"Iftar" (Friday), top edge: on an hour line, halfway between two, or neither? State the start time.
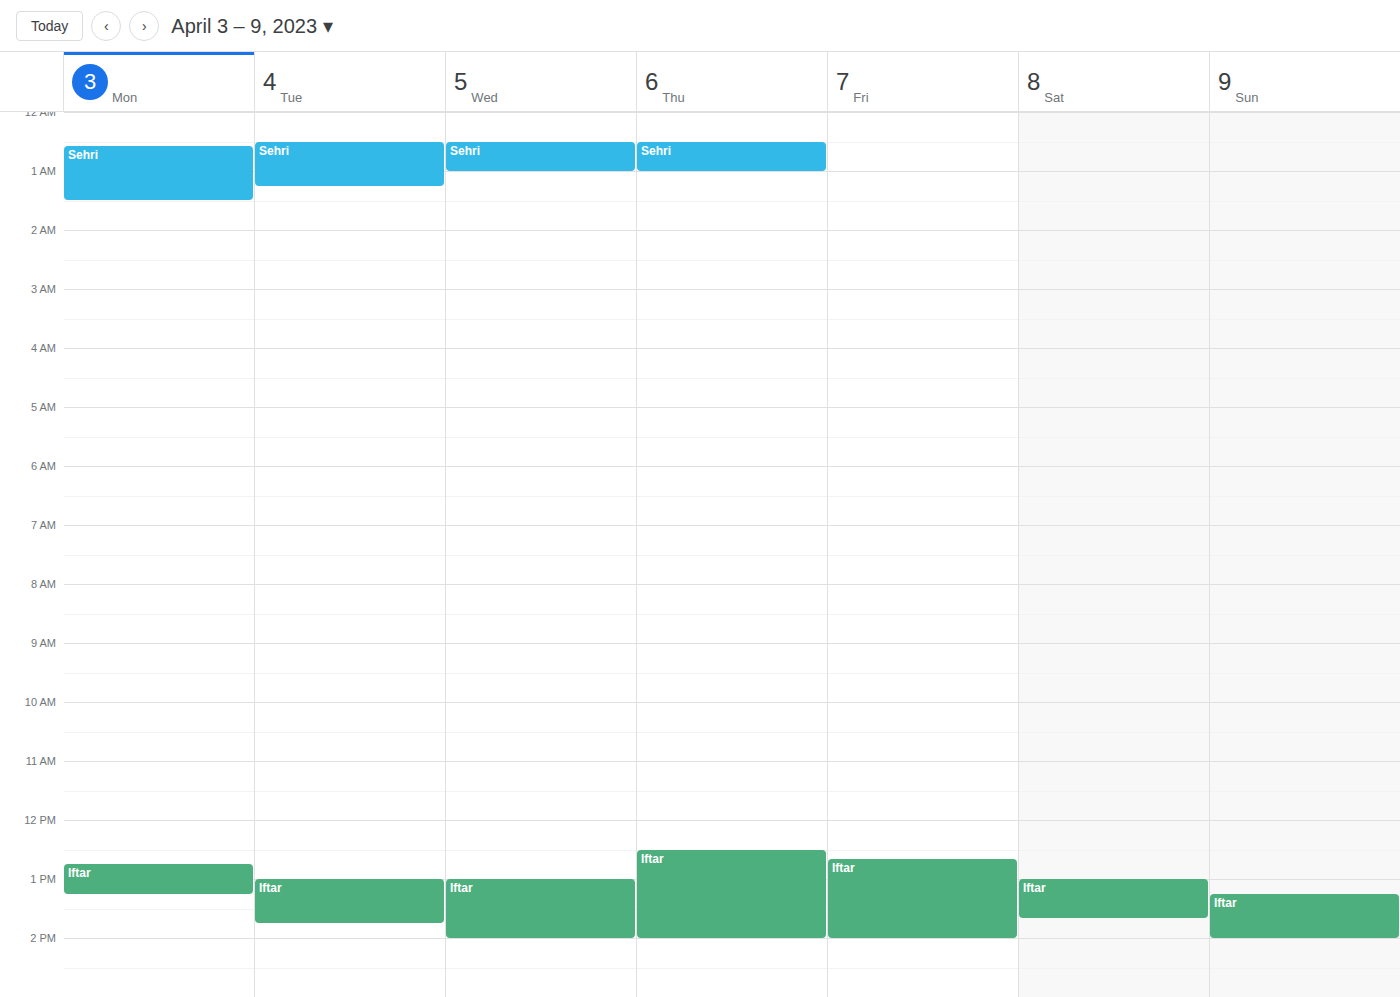
12:40 PM -- neither: 40 minutes below the 12 PM line and 20 minutes above the 1 PM line.